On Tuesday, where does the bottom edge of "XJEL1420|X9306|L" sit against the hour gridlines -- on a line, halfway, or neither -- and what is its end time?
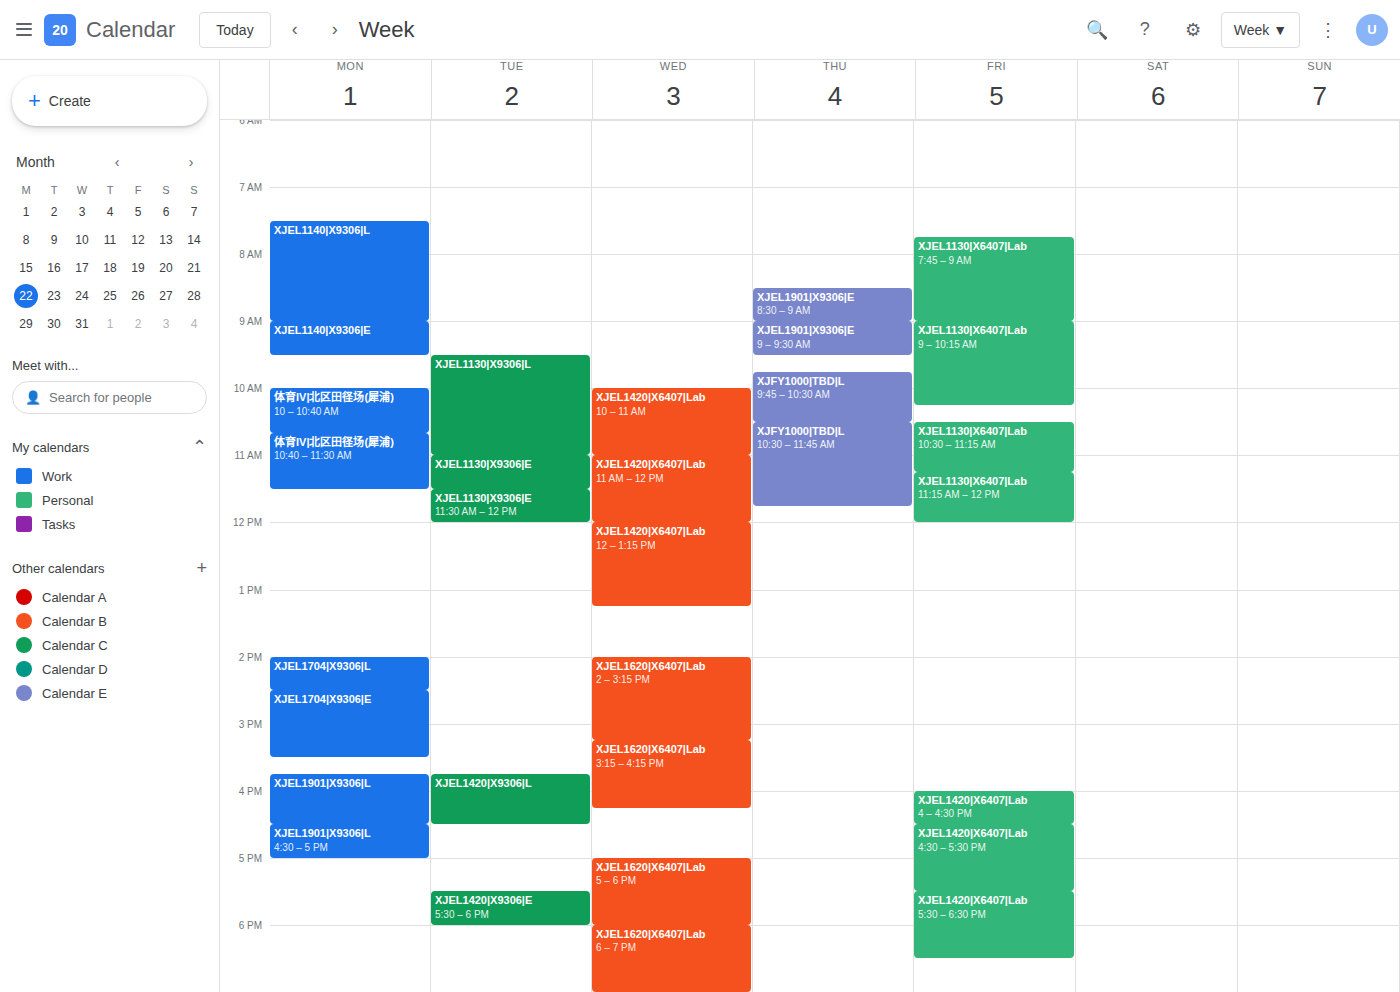
4:30 PM -- halfway between the 4 PM and 5 PM lines.